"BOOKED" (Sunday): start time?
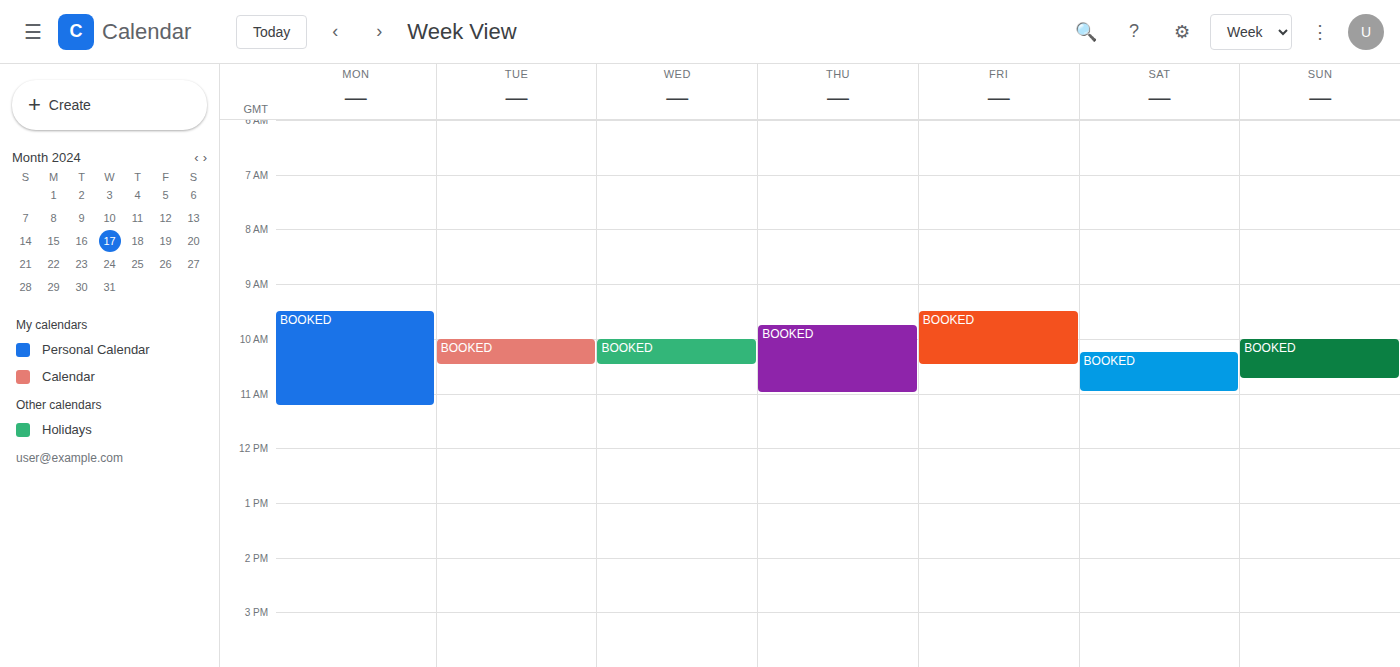
10:00 AM